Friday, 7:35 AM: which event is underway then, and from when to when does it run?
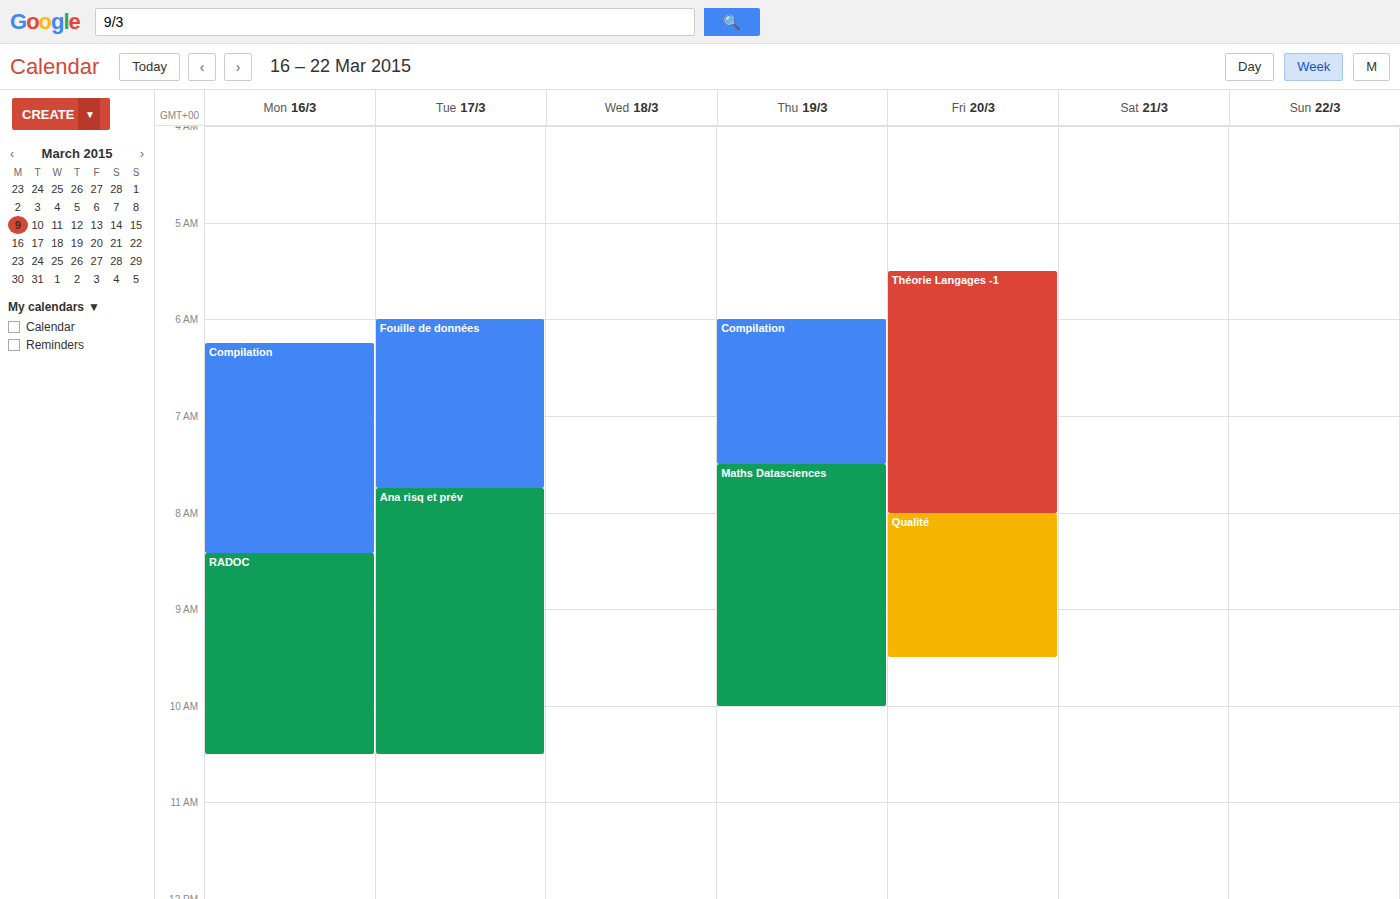
"Théorie Langages -1", 5:30 AM to 8:00 AM